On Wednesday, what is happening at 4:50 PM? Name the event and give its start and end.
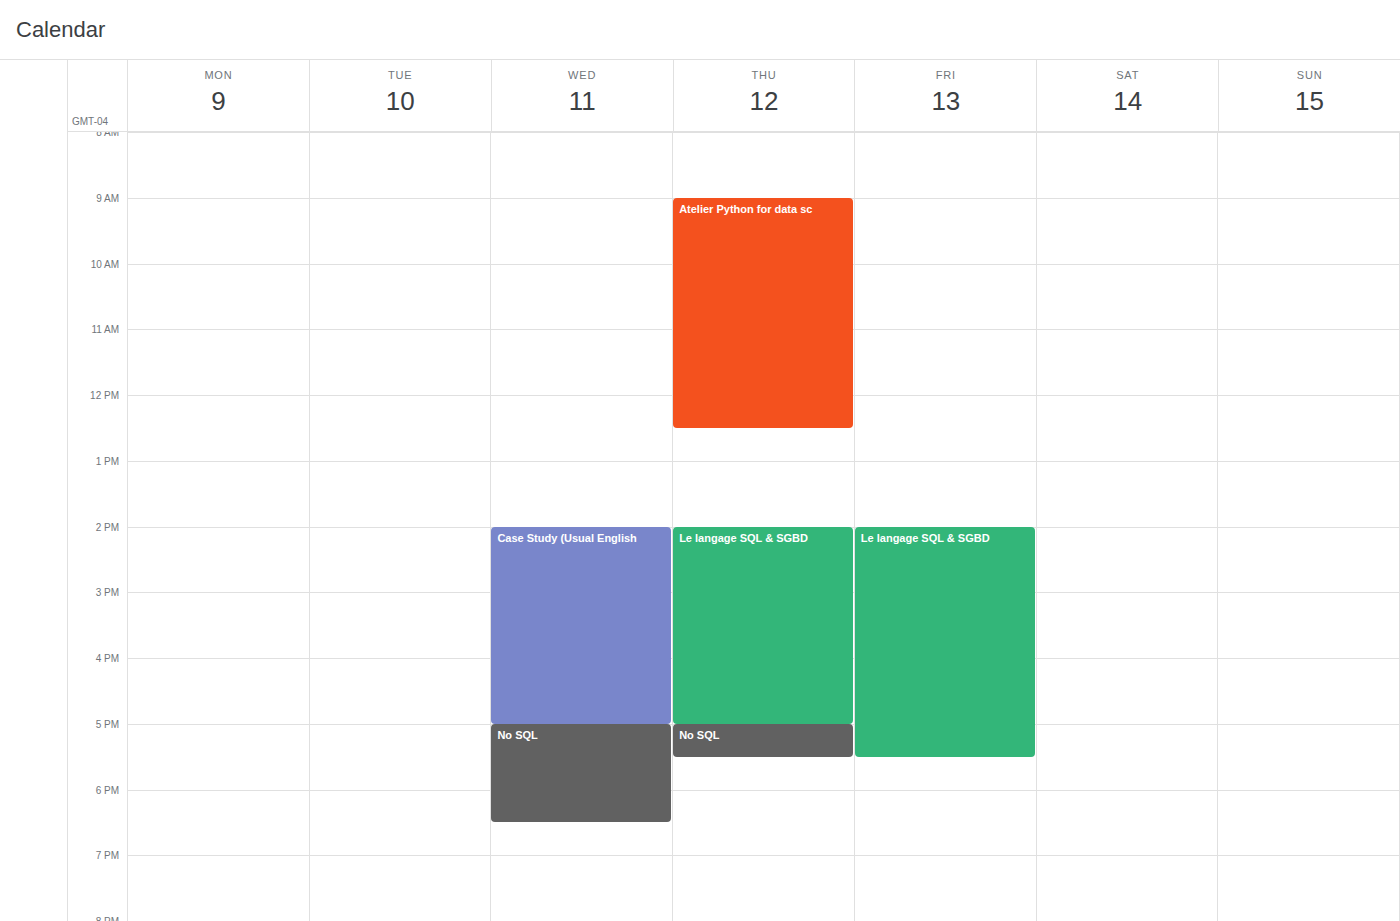
"Case Study (Usual English", 2:00 PM to 5:00 PM